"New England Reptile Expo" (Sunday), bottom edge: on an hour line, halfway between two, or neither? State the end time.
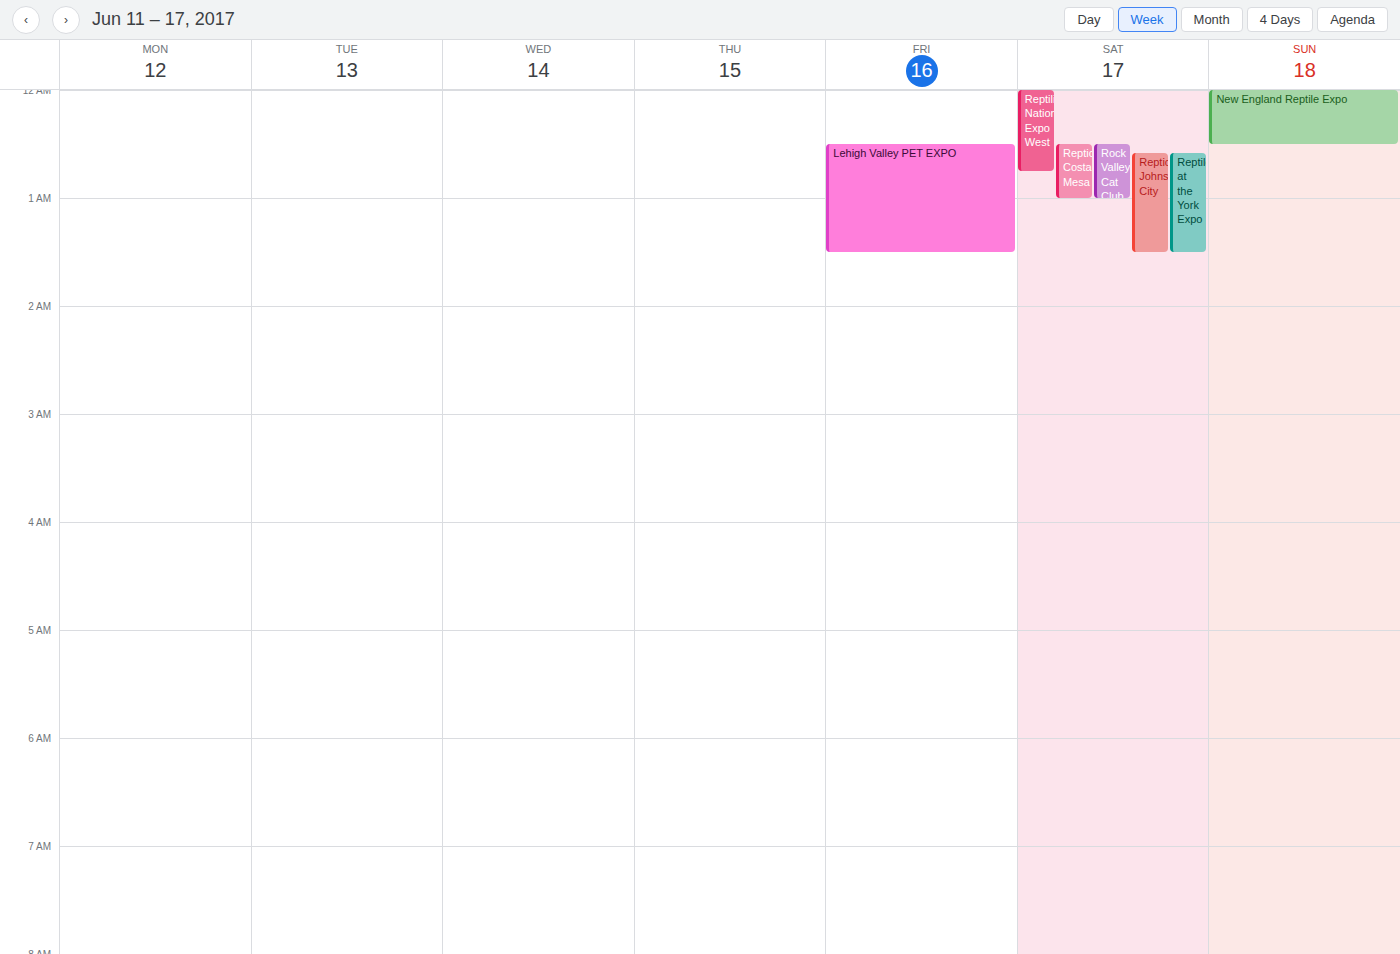
12:30 AM -- halfway between the 12 AM and 1 AM lines.